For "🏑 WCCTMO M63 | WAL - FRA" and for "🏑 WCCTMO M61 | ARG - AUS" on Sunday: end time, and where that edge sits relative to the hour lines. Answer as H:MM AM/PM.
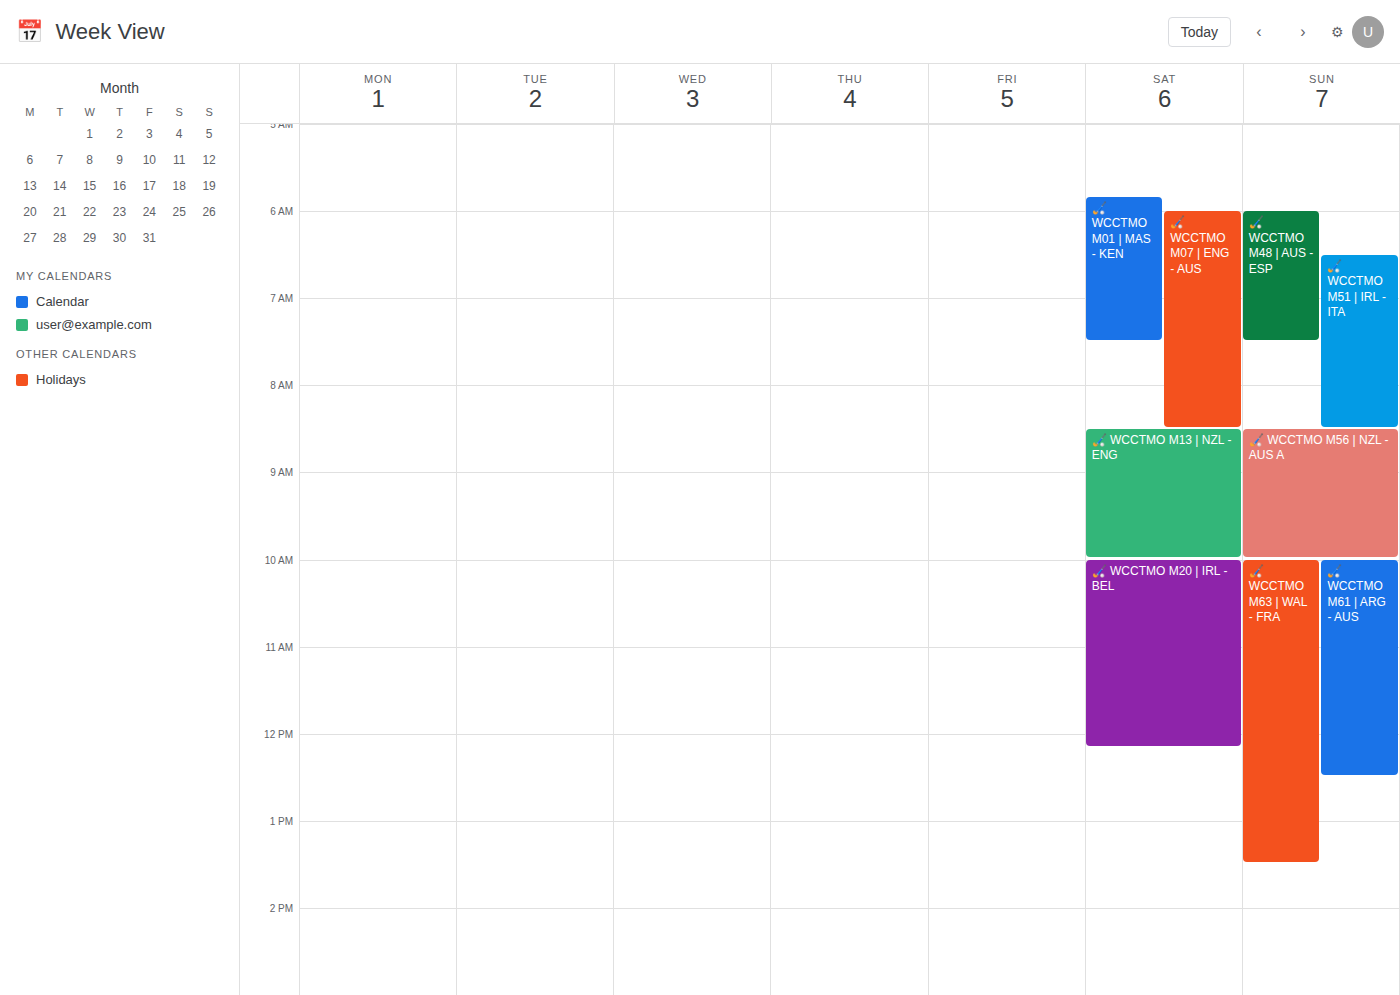
"🏑 WCCTMO M63 | WAL - FRA": 1:30 PM, halfway between the 1 PM and 2 PM lines. "🏑 WCCTMO M61 | ARG - AUS": 12:30 PM, halfway between the 12 PM and 1 PM lines.